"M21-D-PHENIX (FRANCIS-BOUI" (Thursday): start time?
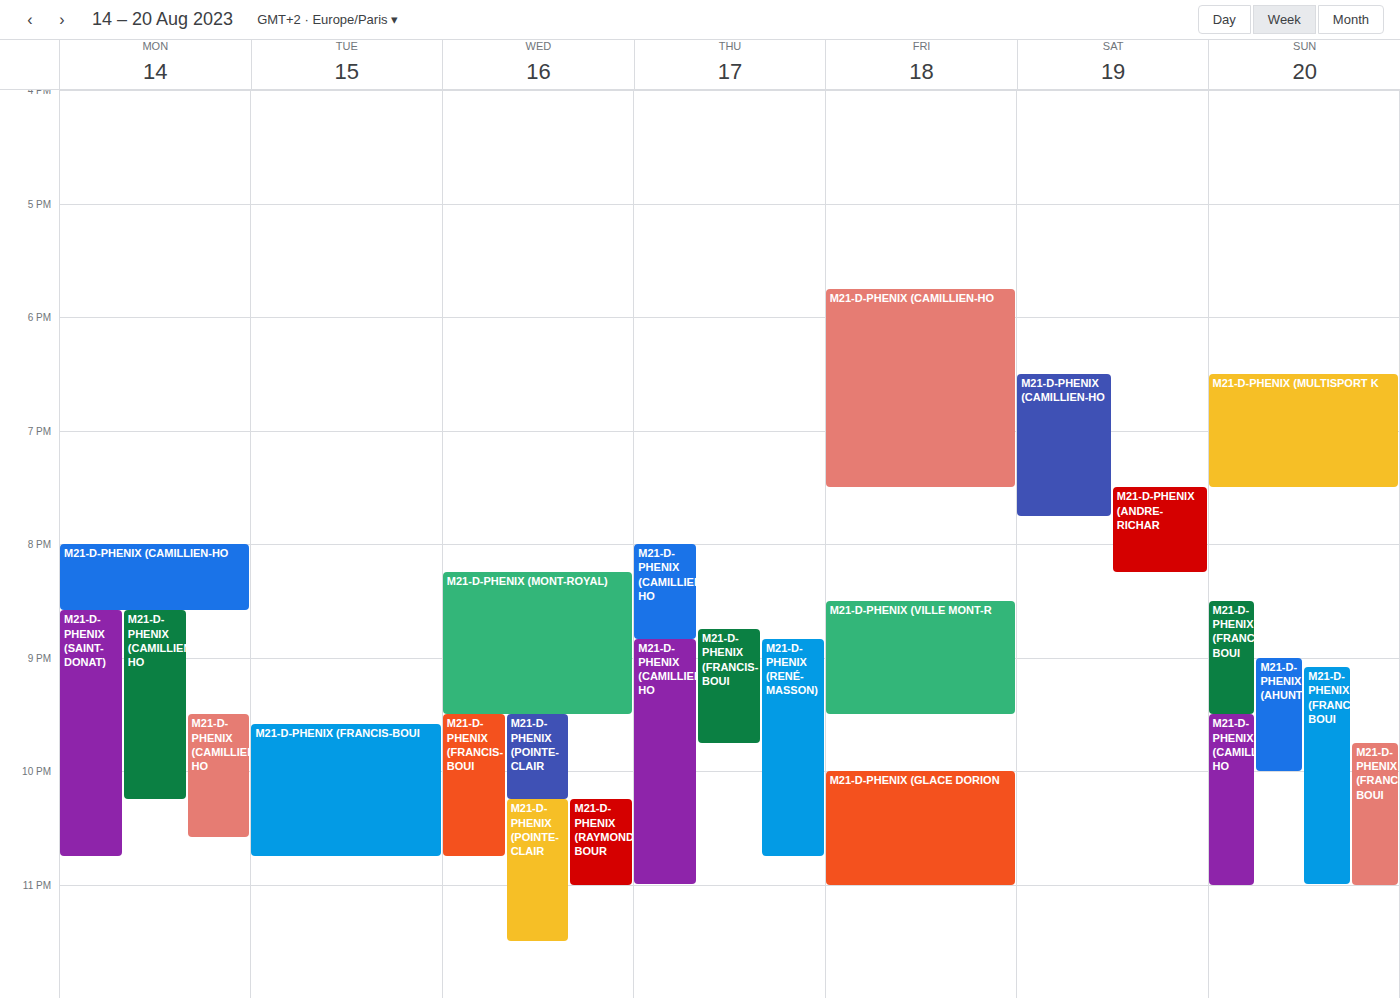
8:45 PM